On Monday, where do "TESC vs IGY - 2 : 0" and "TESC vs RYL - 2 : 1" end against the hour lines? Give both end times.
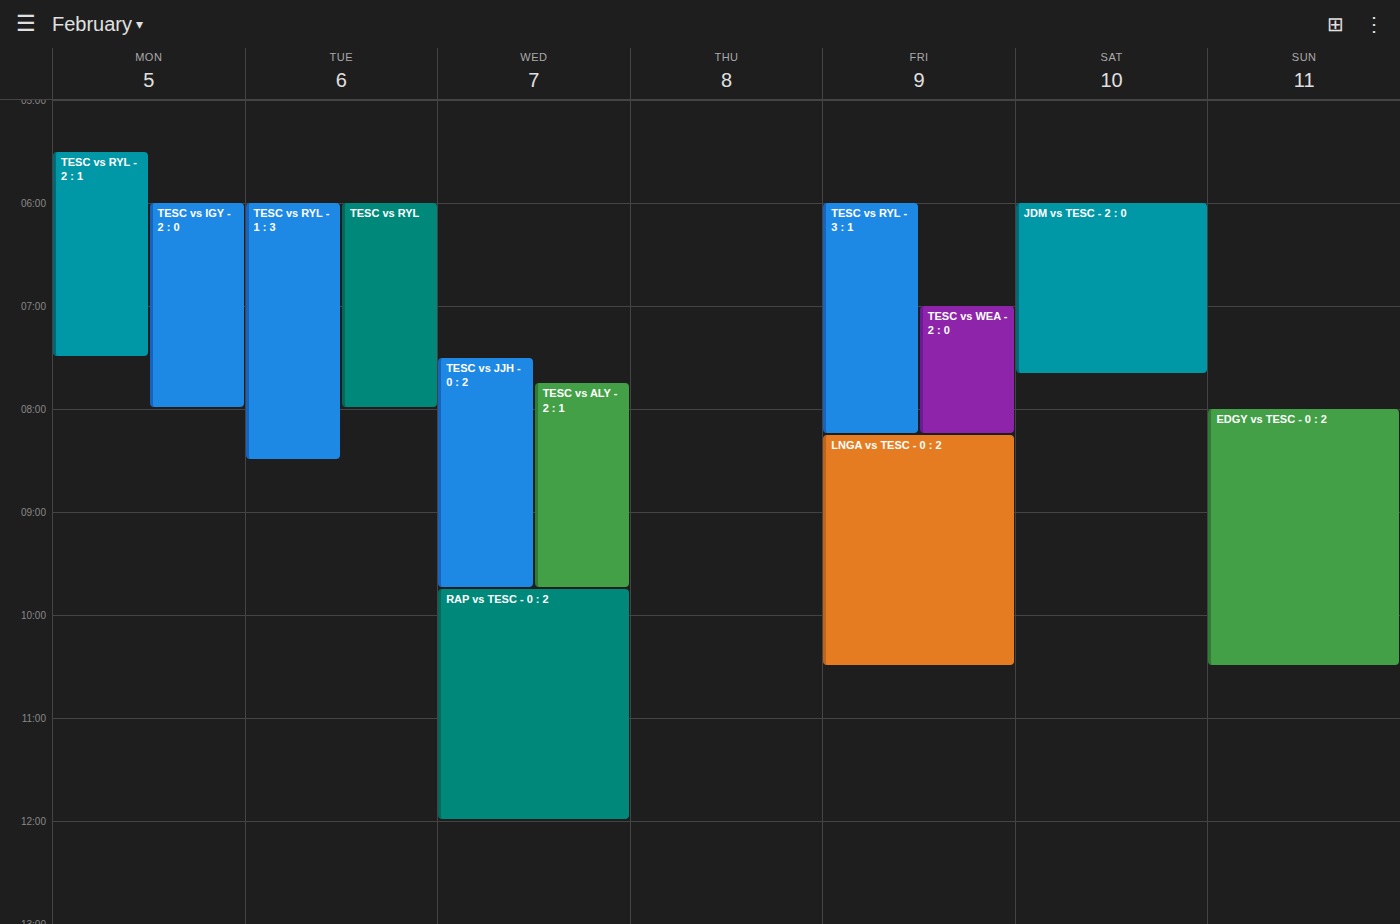
"TESC vs IGY - 2 : 0": 8:00 AM, exactly on the 8 AM line. "TESC vs RYL - 2 : 1": 7:30 AM, halfway between the 7 AM and 8 AM lines.